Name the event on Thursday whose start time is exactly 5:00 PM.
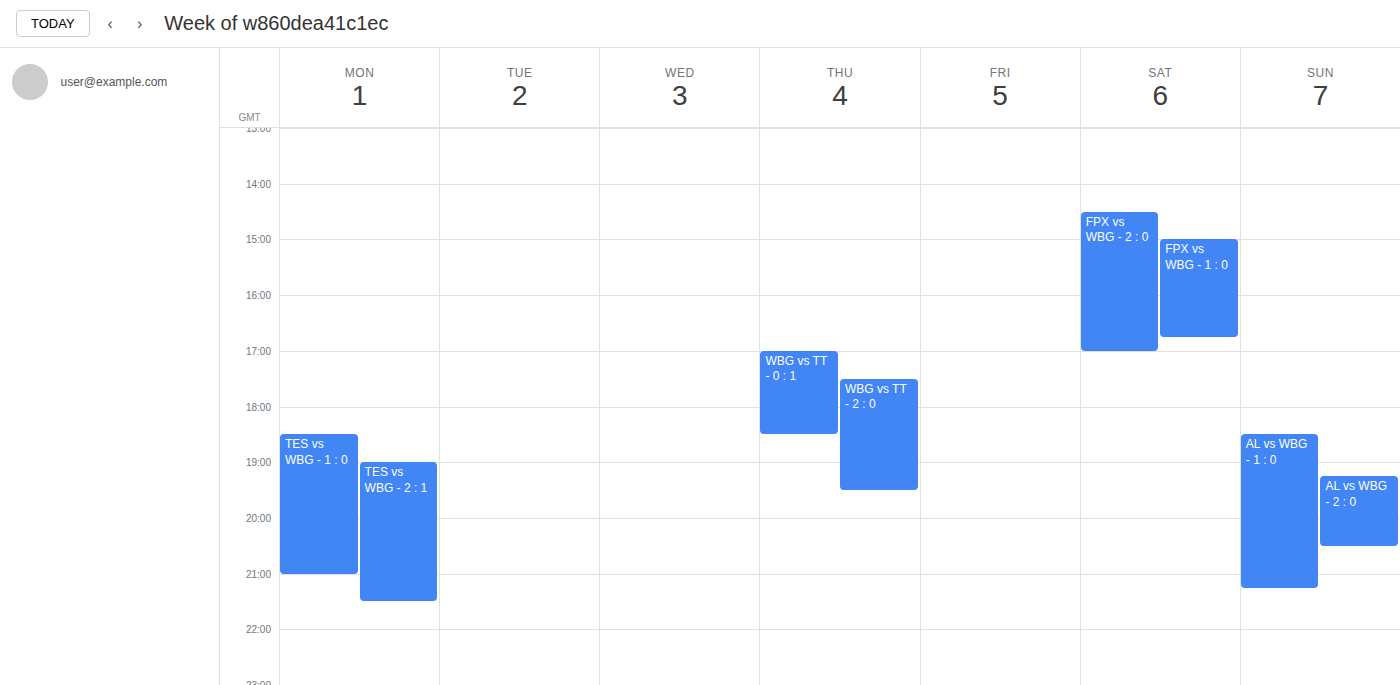
"WBG vs TT - 0 : 1"